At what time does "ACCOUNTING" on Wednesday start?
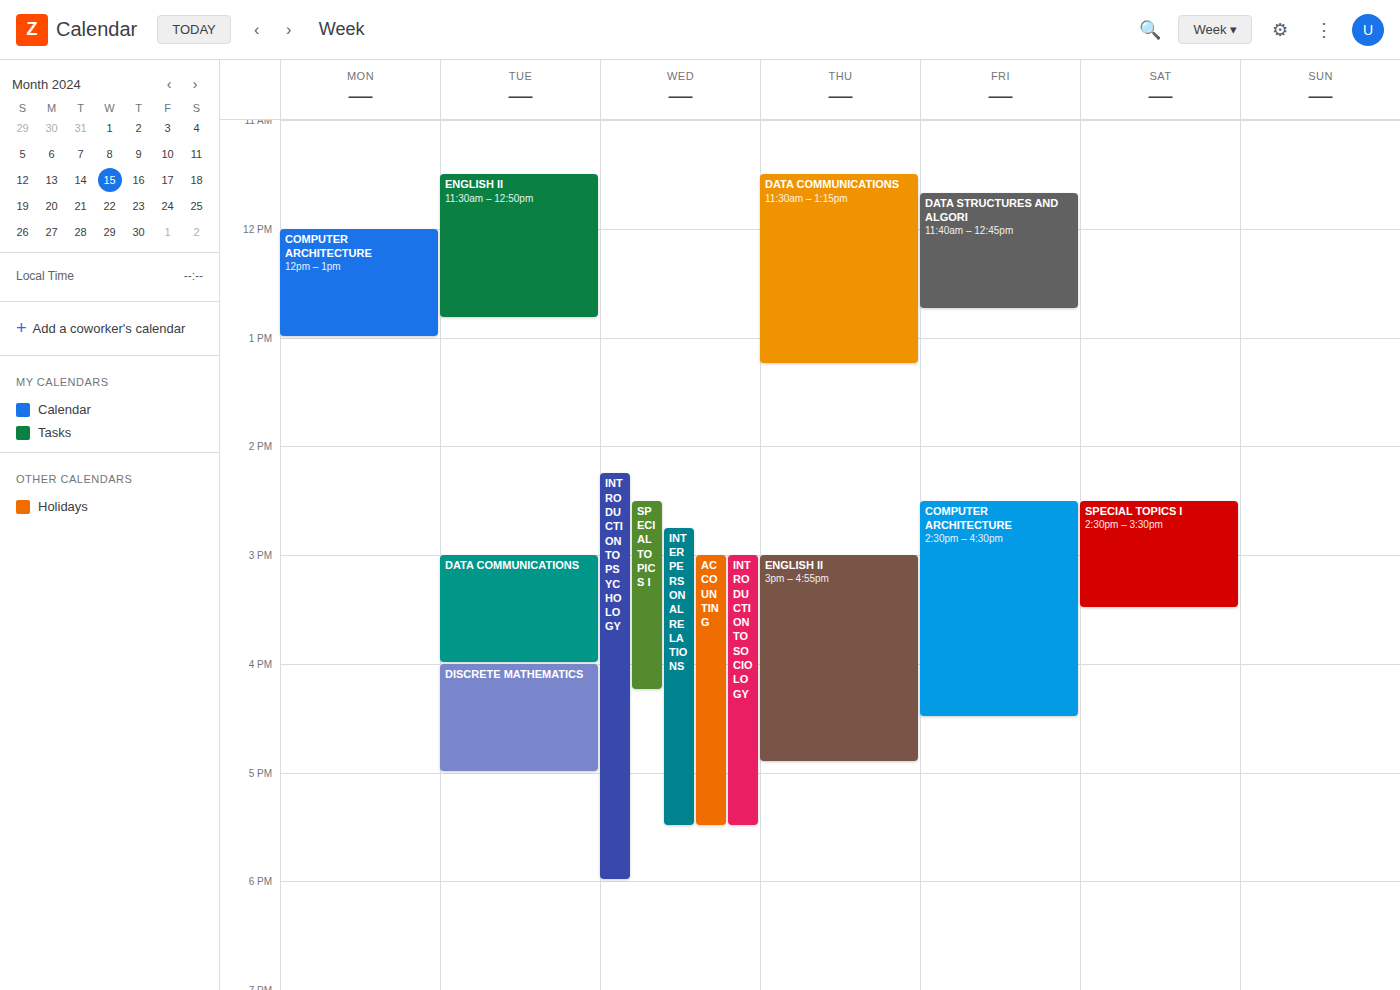
15:00